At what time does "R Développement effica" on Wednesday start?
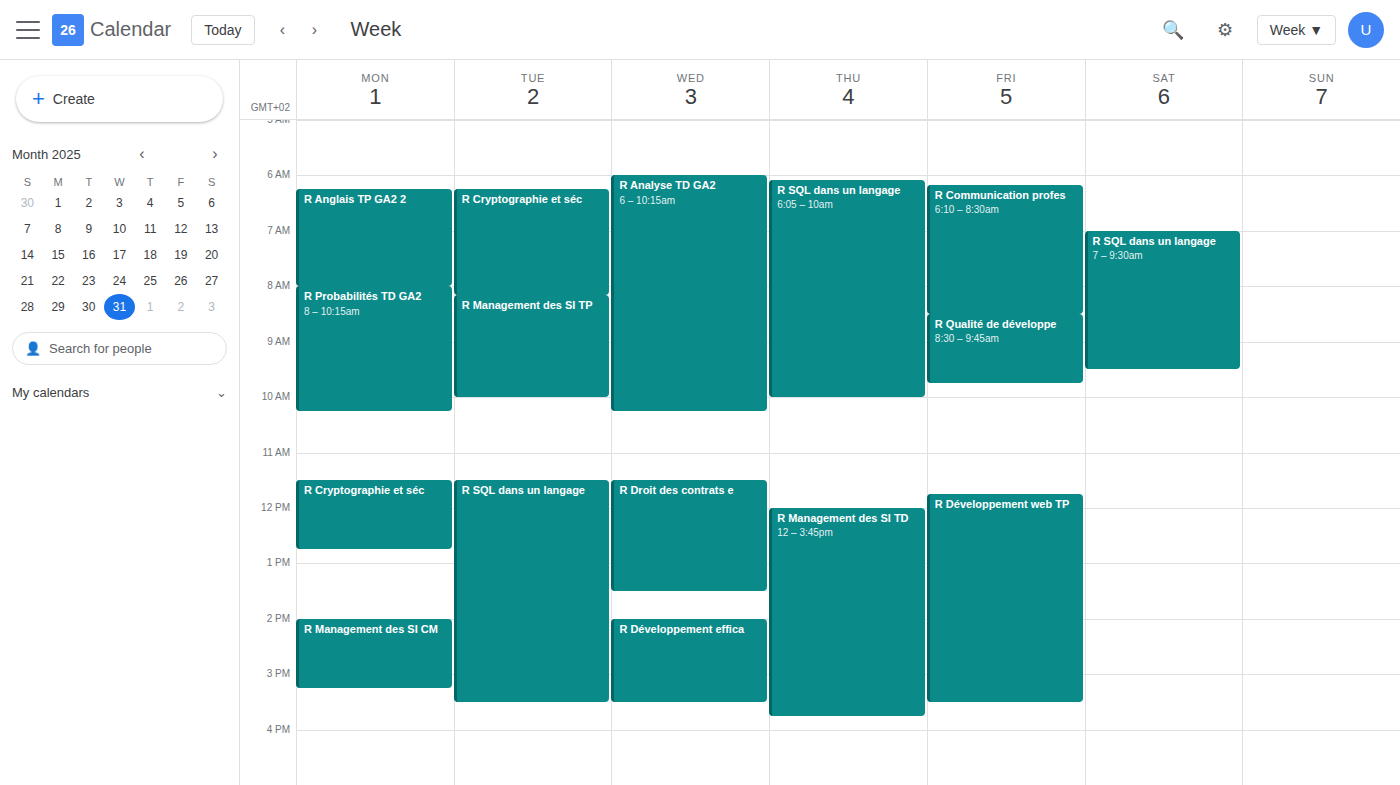
2:00 PM